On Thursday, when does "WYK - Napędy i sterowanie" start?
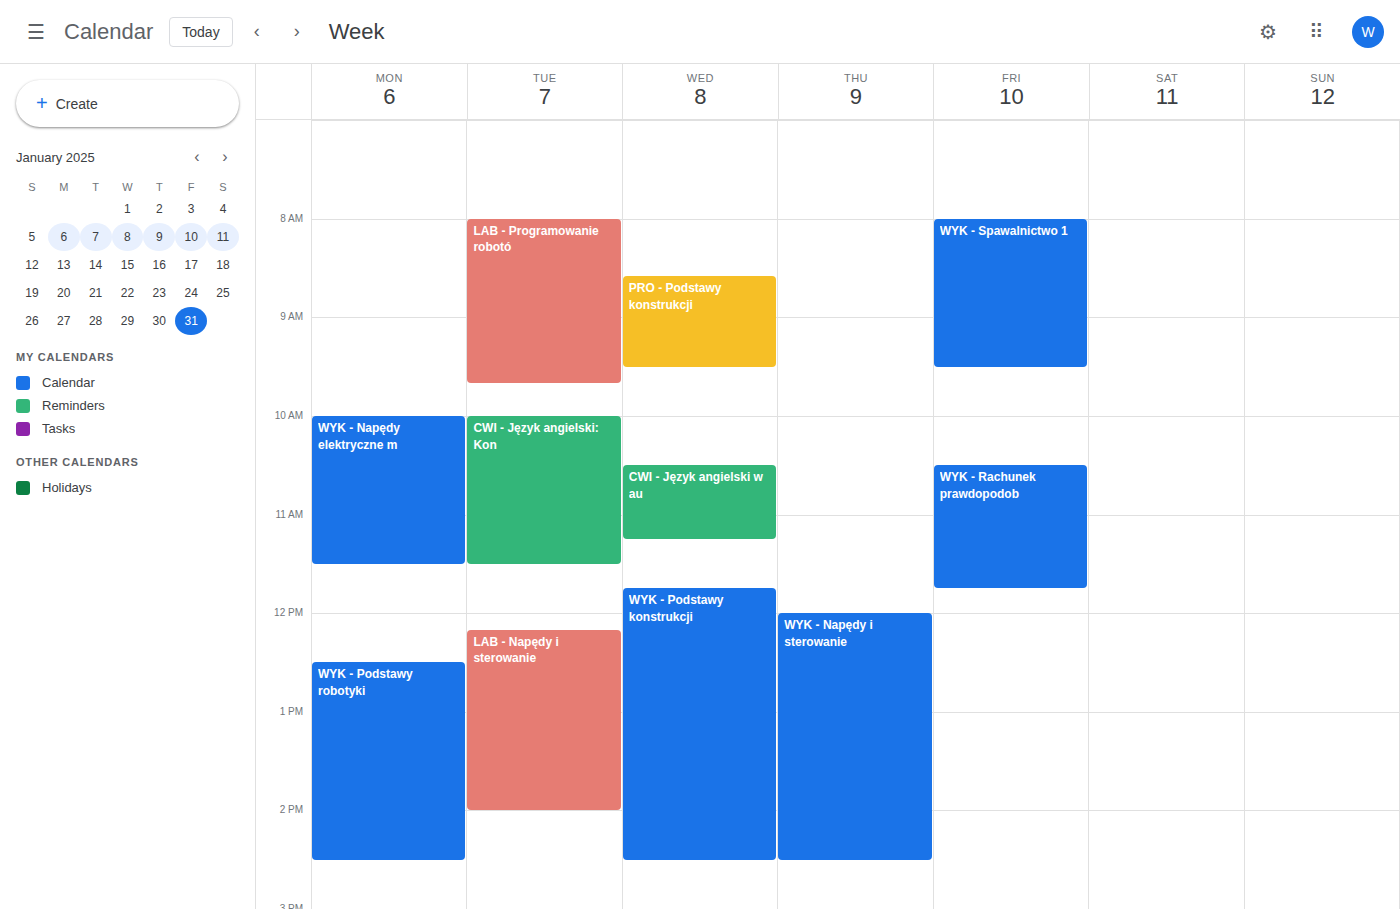
12:00